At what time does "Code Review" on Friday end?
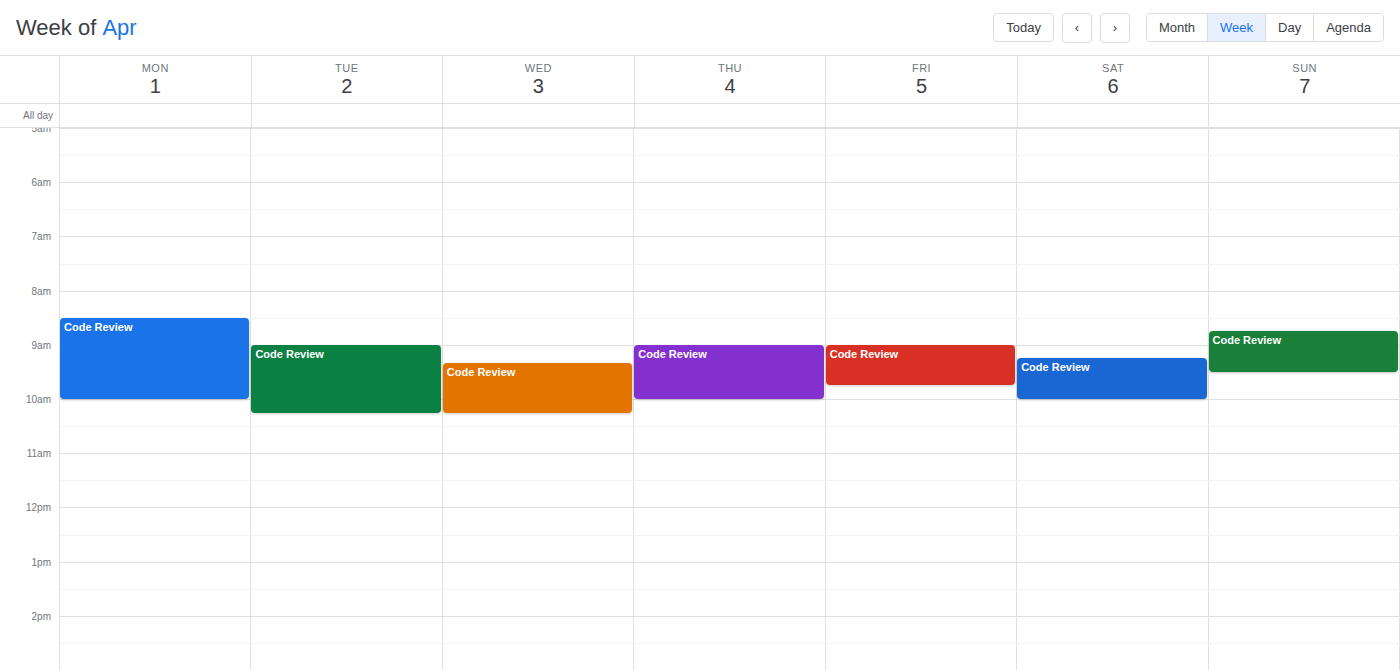
9:45 AM